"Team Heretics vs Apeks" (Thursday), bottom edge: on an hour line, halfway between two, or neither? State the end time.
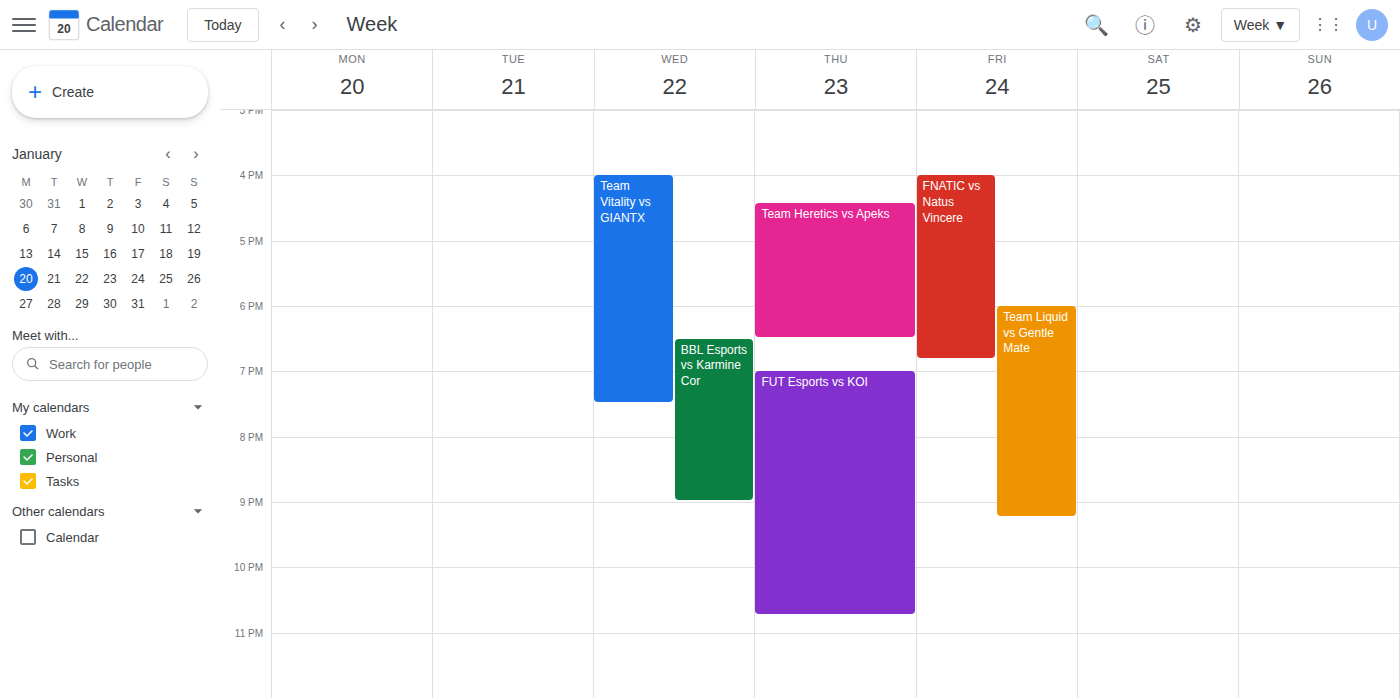
6:30 PM -- halfway between the 6 PM and 7 PM lines.